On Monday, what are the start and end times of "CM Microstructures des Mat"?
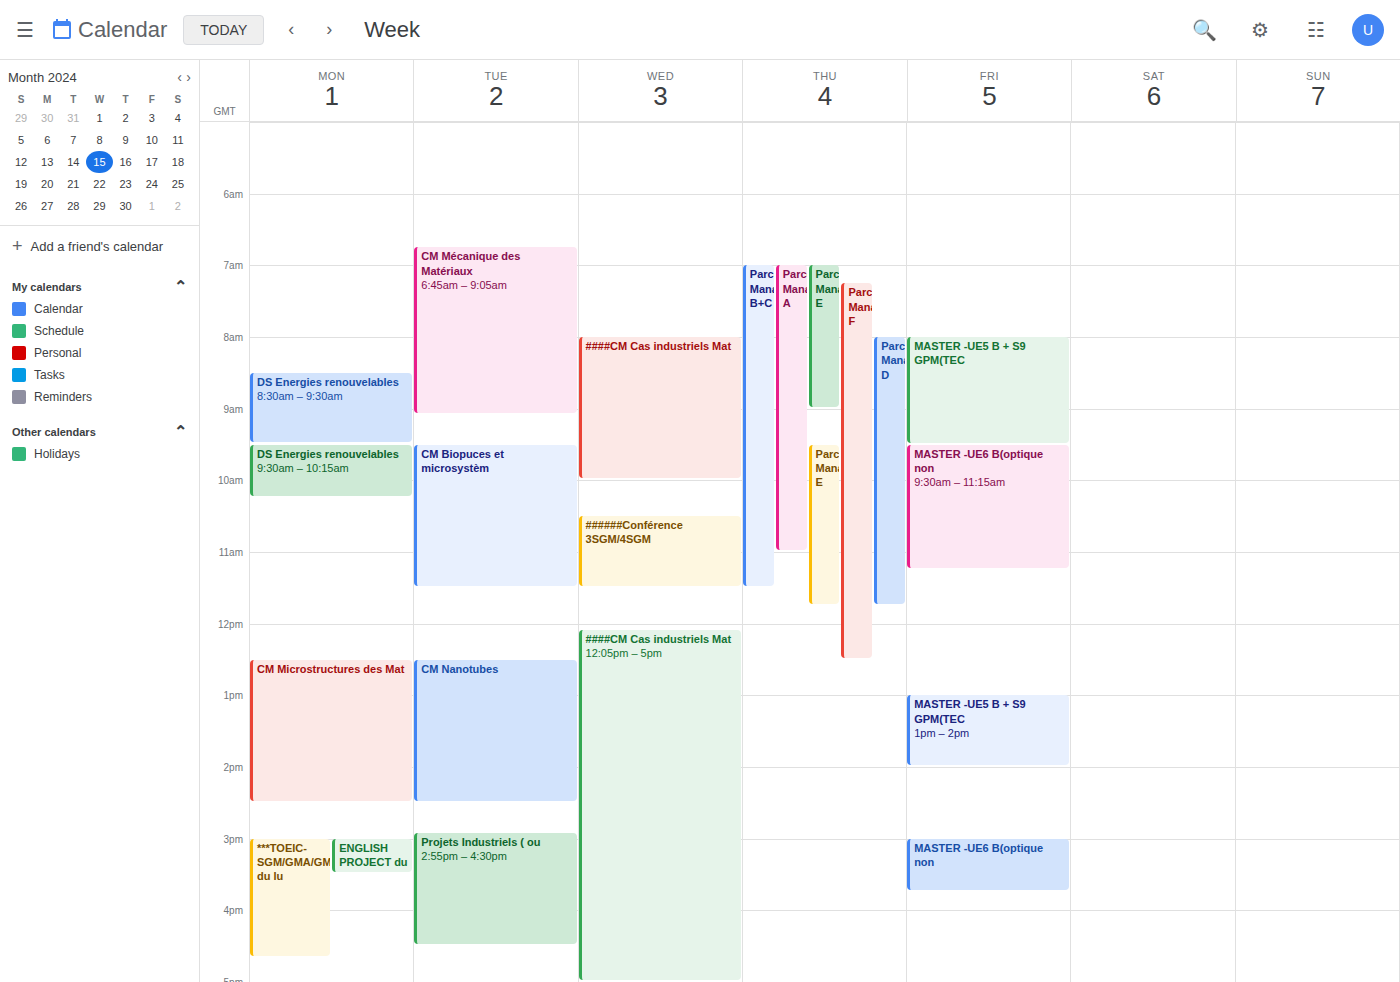
12:30 PM to 2:30 PM